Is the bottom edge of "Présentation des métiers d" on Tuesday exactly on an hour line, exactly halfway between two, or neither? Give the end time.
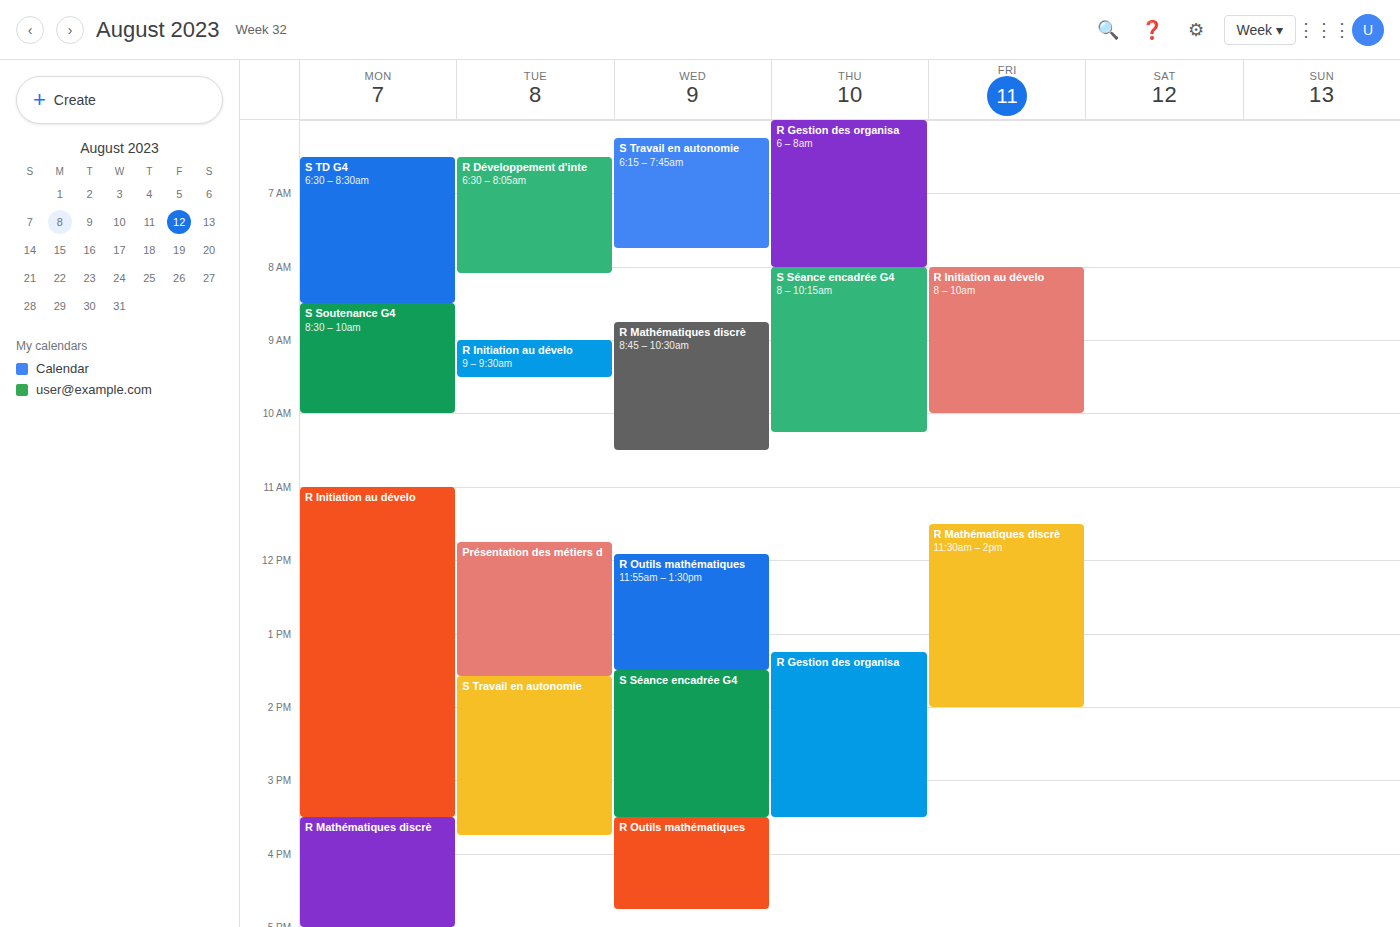
13:35 -- neither: 35 minutes below the 13:00 line and 25 minutes above the 14:00 line.